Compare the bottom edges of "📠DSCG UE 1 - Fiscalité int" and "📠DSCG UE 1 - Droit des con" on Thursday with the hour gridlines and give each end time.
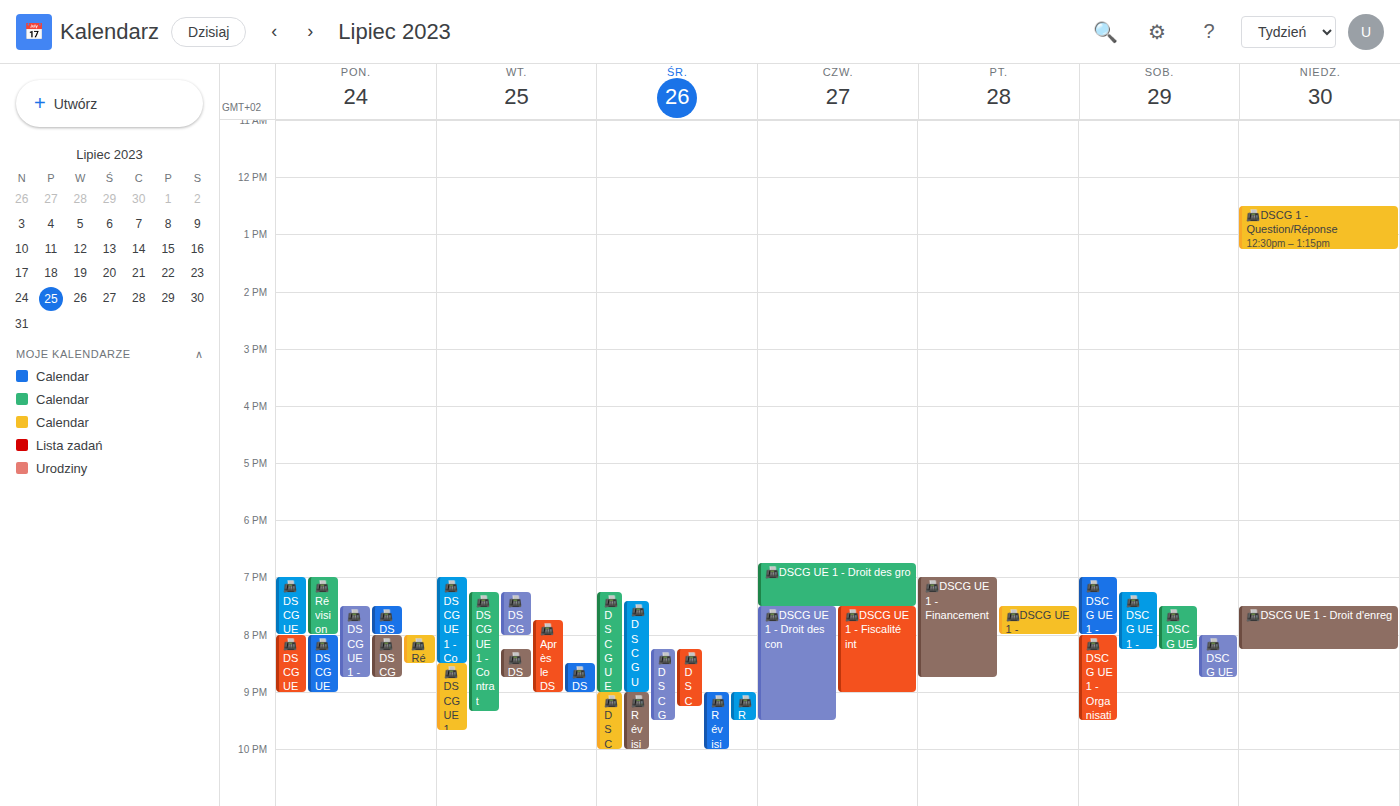
"📠DSCG UE 1 - Fiscalité int": 9:00 PM, exactly on the 9 PM line. "📠DSCG UE 1 - Droit des con": 9:30 PM, halfway between the 9 PM and 10 PM lines.